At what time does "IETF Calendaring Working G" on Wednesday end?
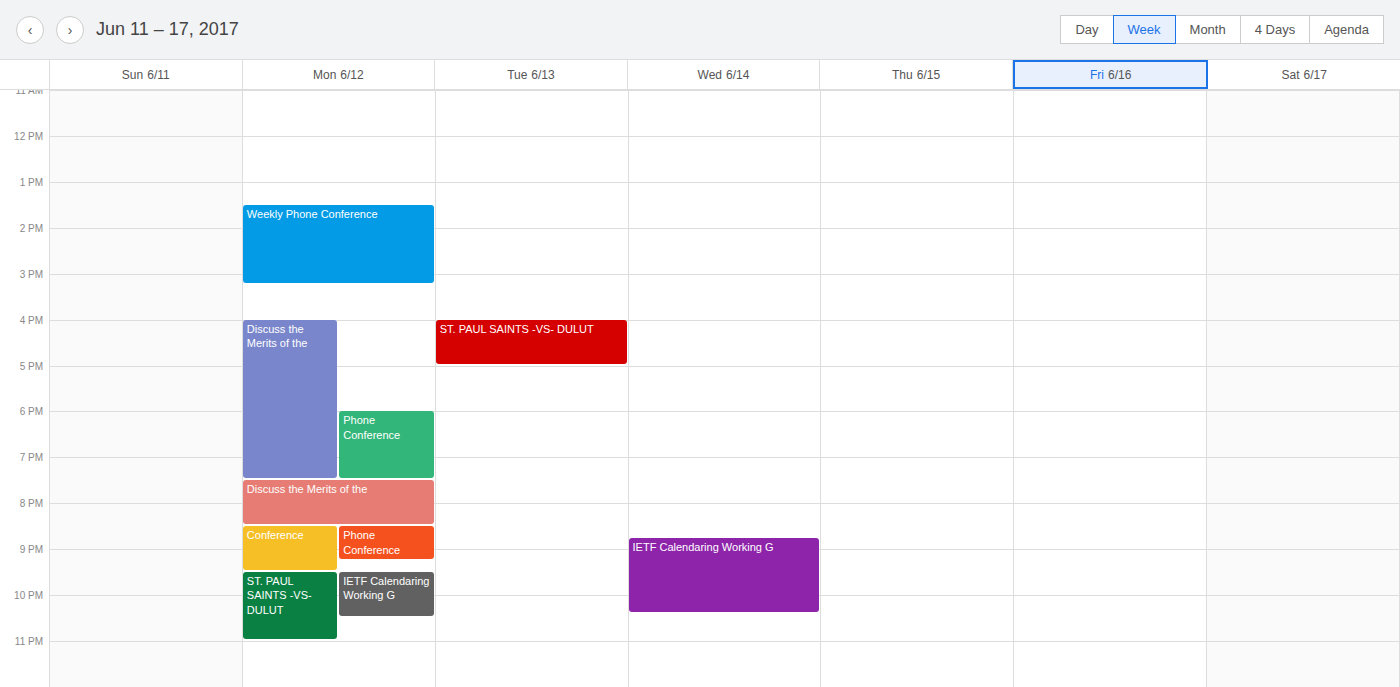
10:25 PM